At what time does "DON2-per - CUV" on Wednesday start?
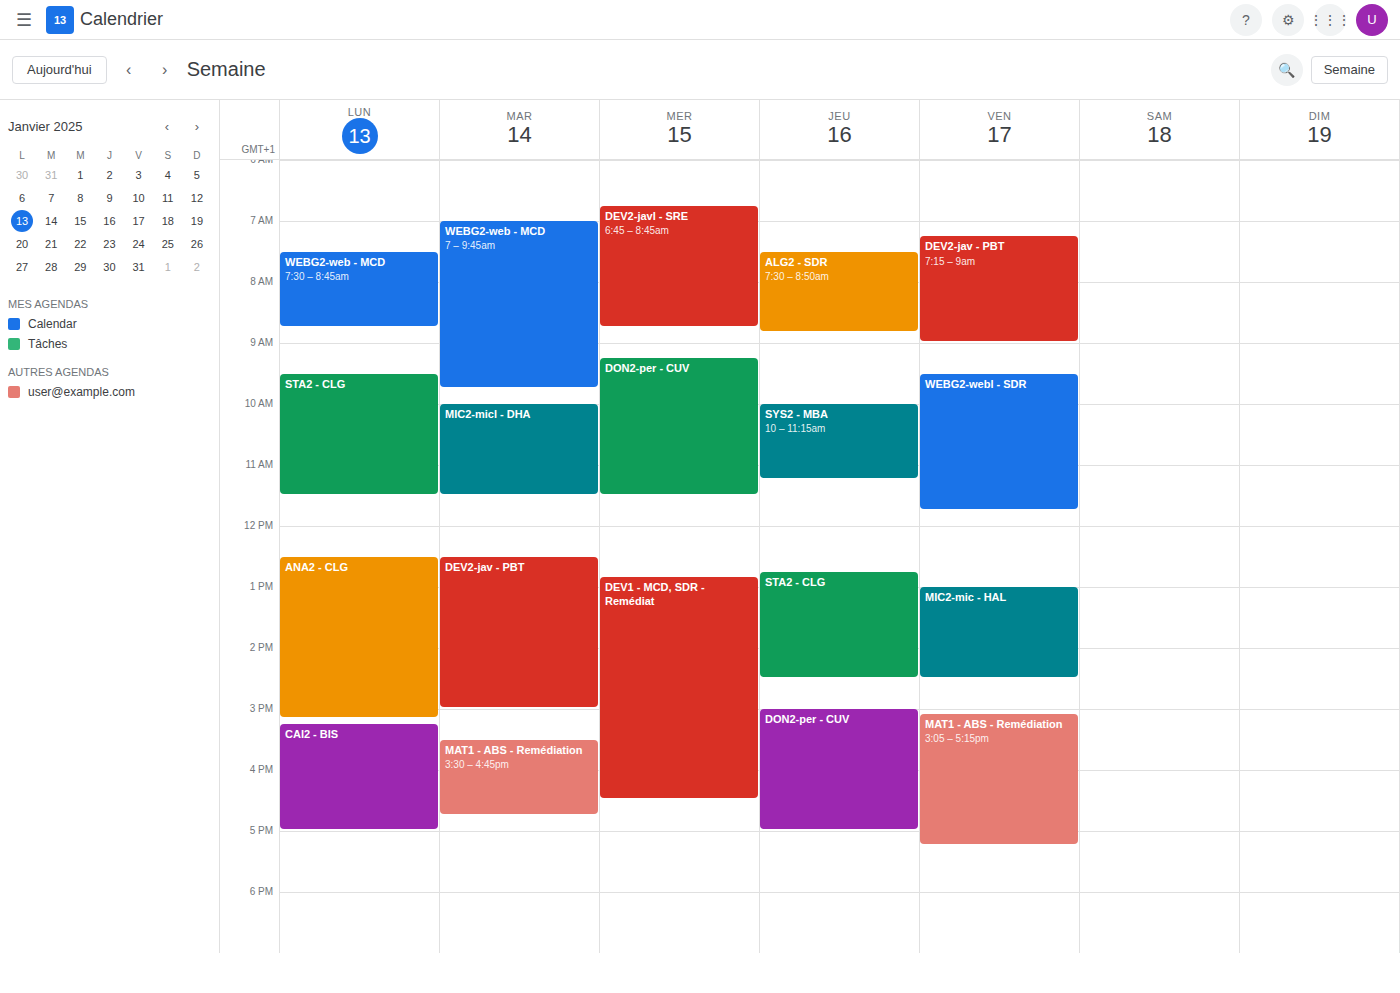
9:15 AM